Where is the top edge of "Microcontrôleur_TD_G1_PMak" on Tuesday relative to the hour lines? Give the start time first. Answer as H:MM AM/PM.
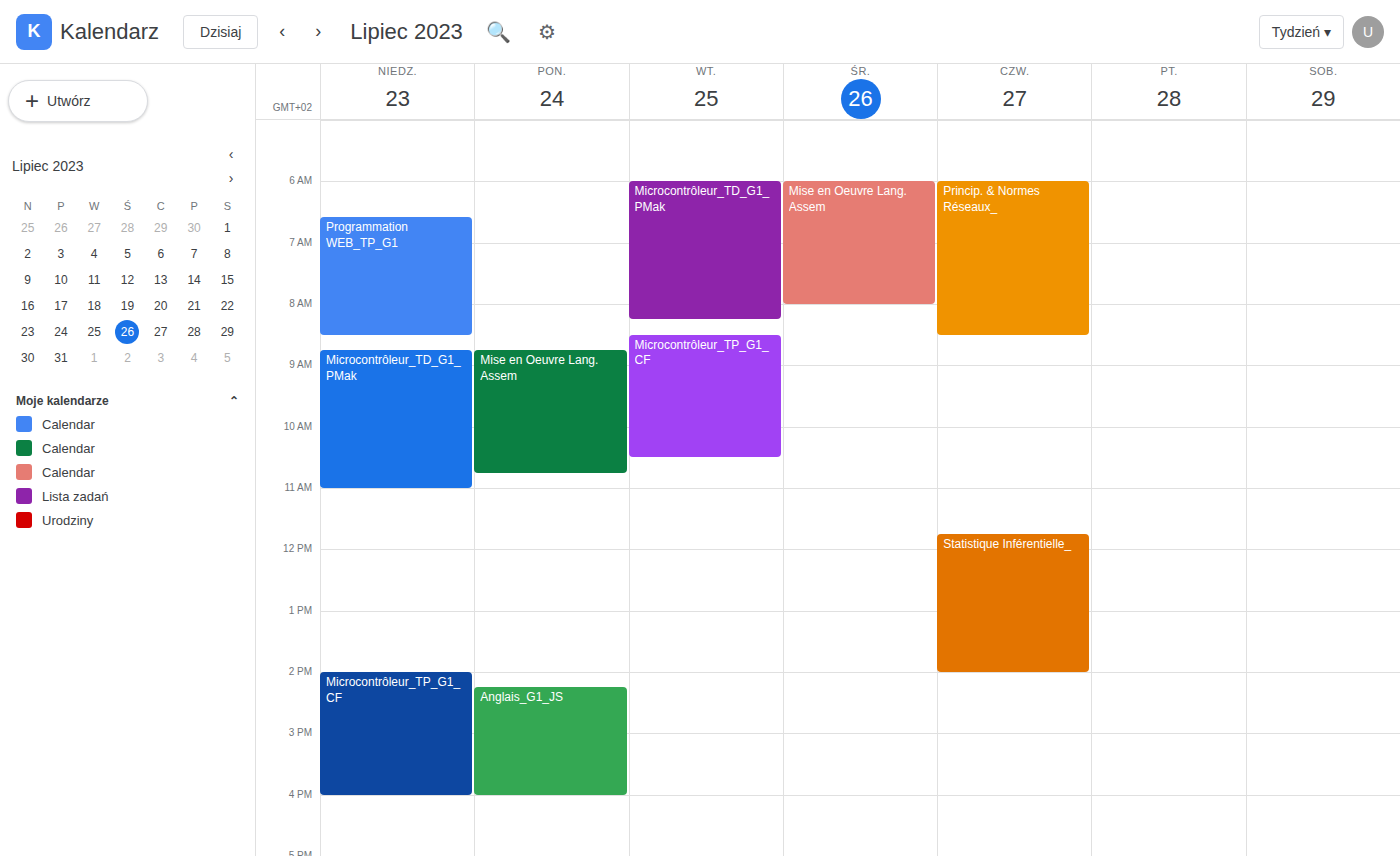
6:00 AM -- exactly on the 6 AM line.